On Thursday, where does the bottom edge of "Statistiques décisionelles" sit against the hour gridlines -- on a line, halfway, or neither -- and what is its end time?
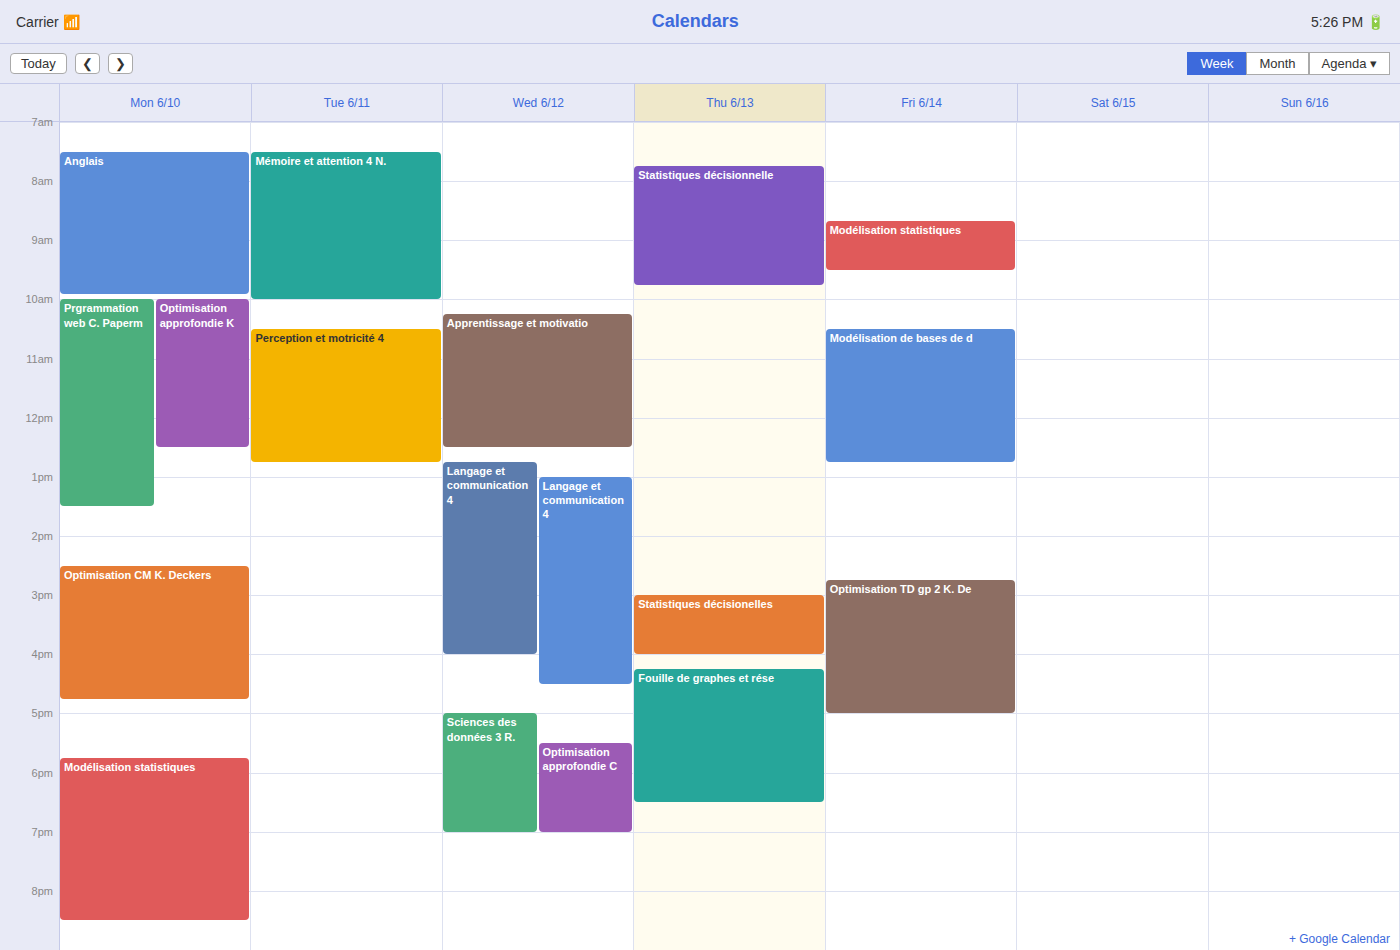
4:00 PM -- exactly on the 4 PM line.